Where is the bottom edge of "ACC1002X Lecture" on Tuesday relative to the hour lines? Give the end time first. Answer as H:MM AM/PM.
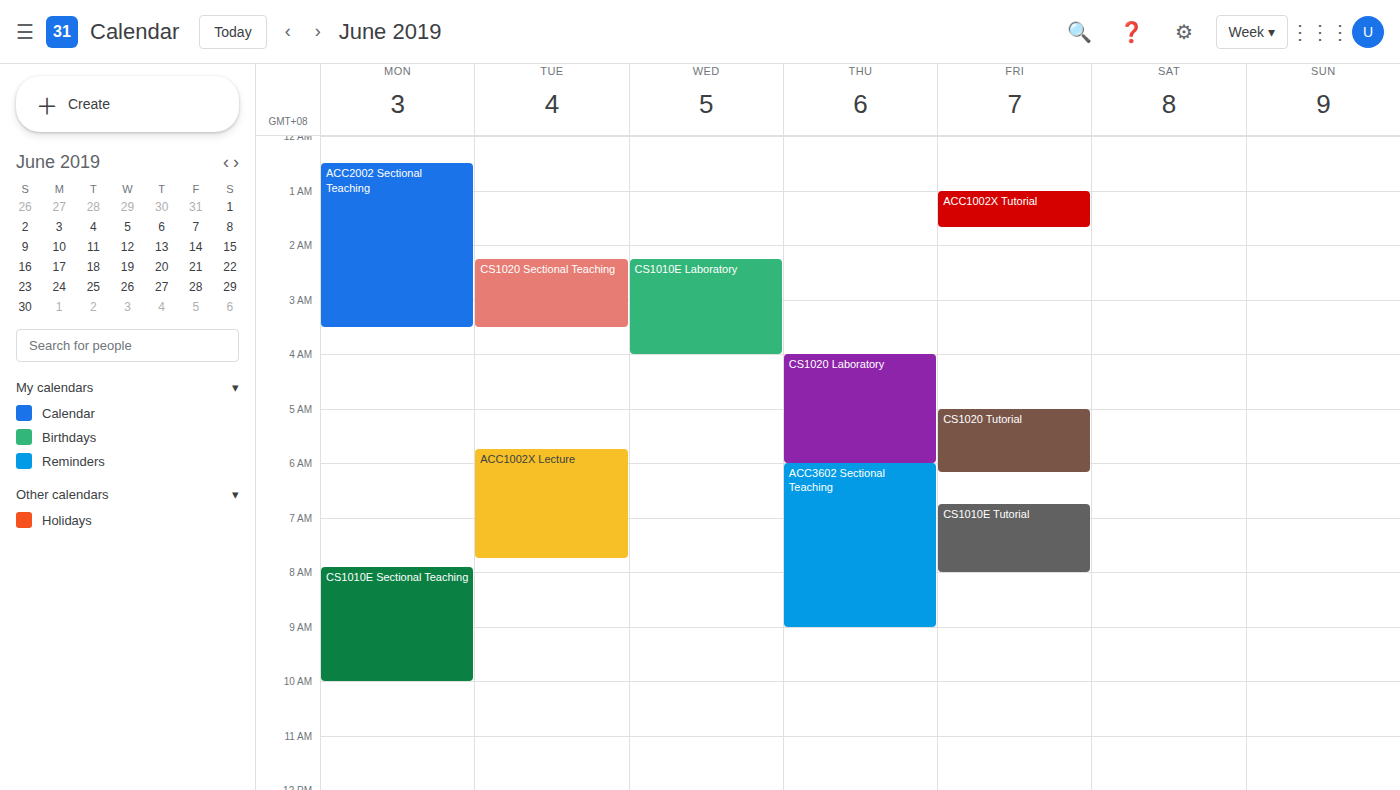
7:45 AM -- neither: three quarters of the way from the 7 AM line to the 8 AM line.